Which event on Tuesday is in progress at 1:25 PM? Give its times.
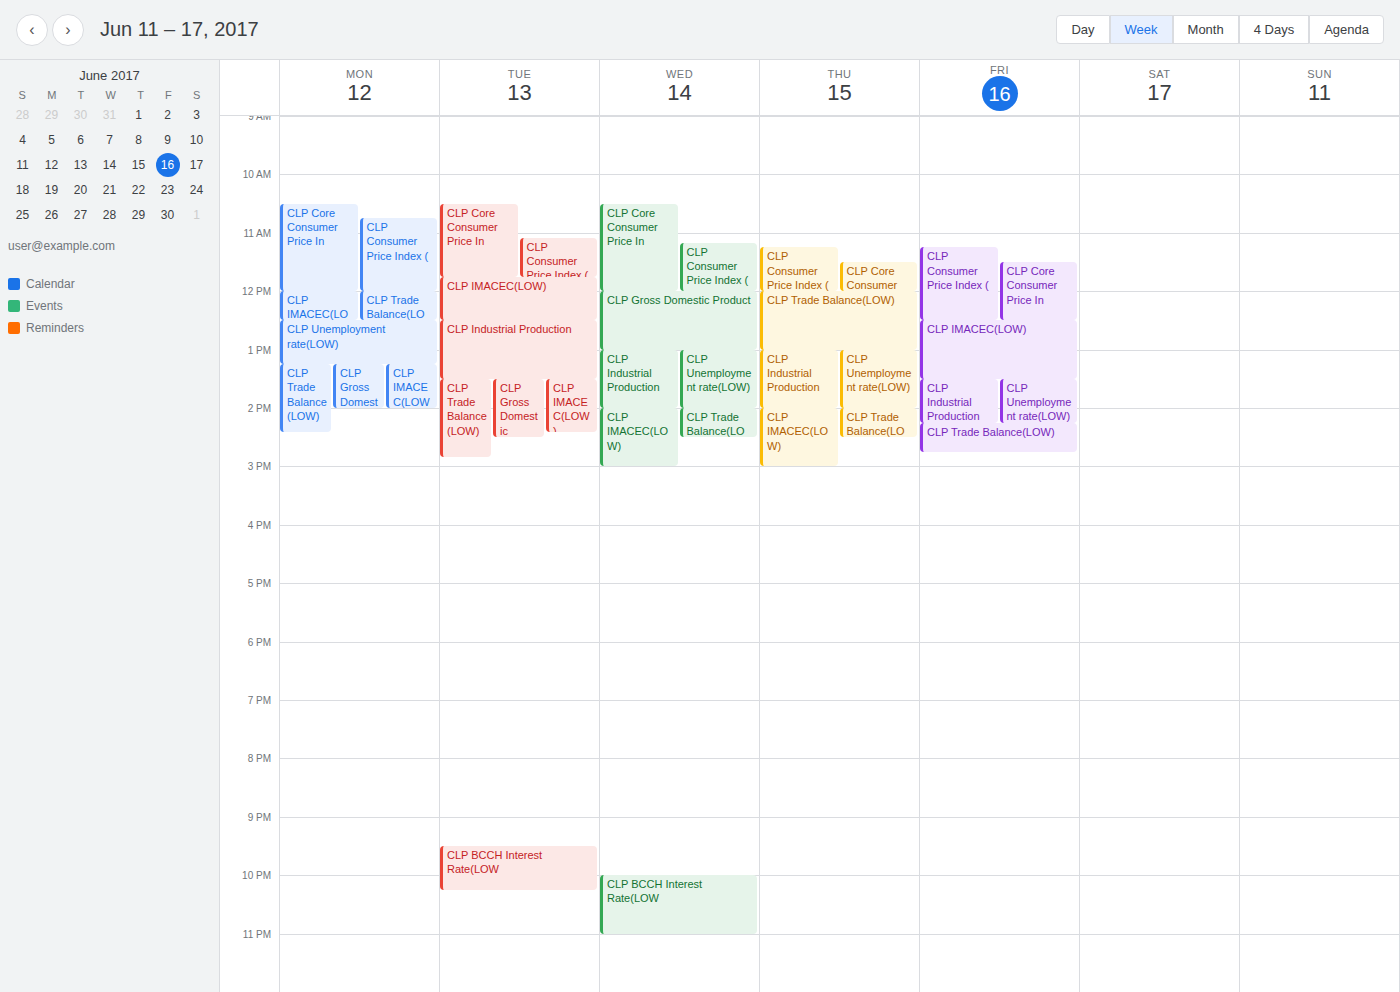
"CLP Industrial Production", 12:30 PM to 1:30 PM